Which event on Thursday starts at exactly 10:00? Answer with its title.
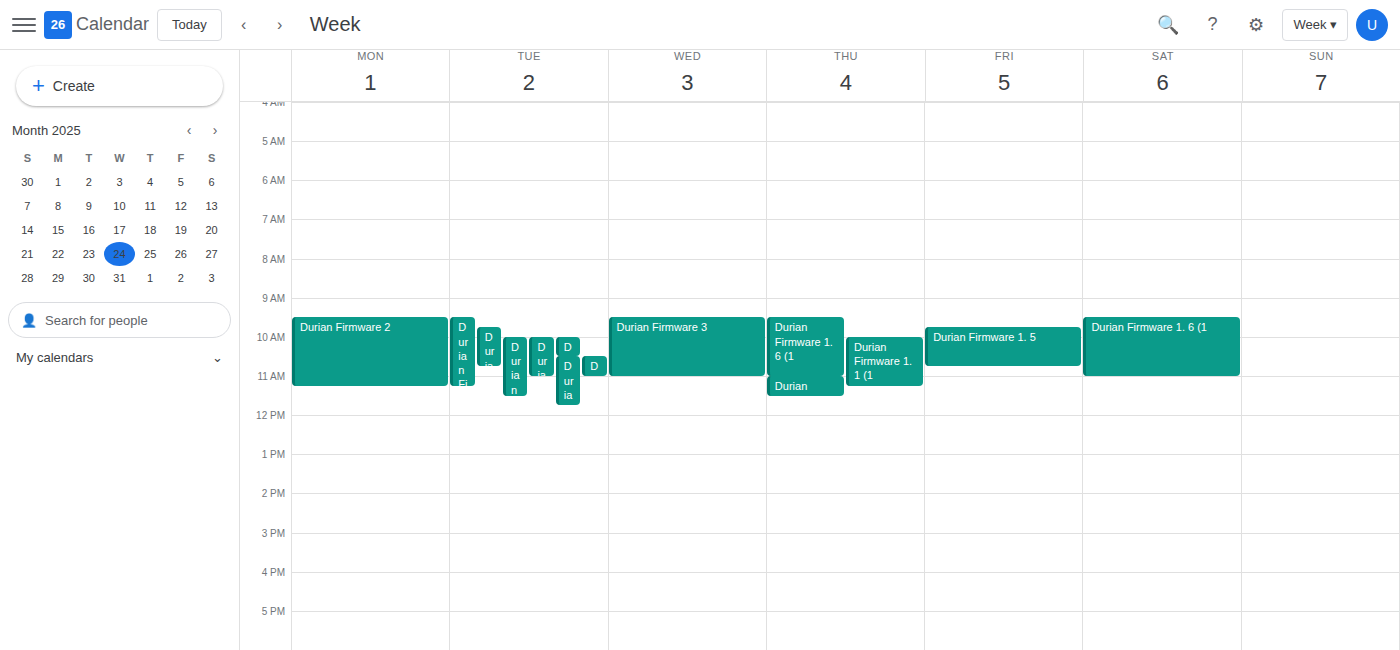
"Durian Firmware 1. 1 (1"